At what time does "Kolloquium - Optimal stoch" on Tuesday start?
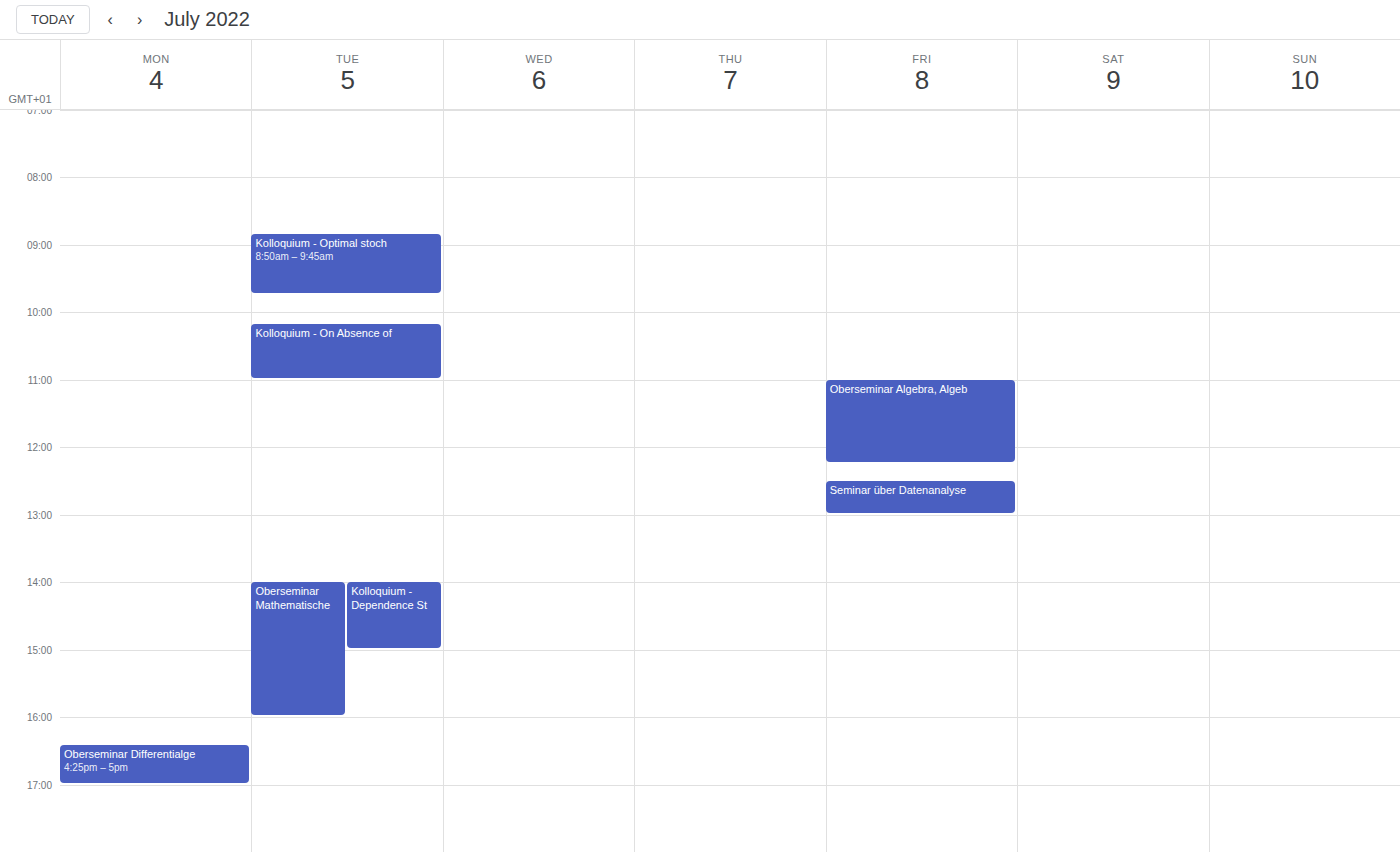
8:50 AM